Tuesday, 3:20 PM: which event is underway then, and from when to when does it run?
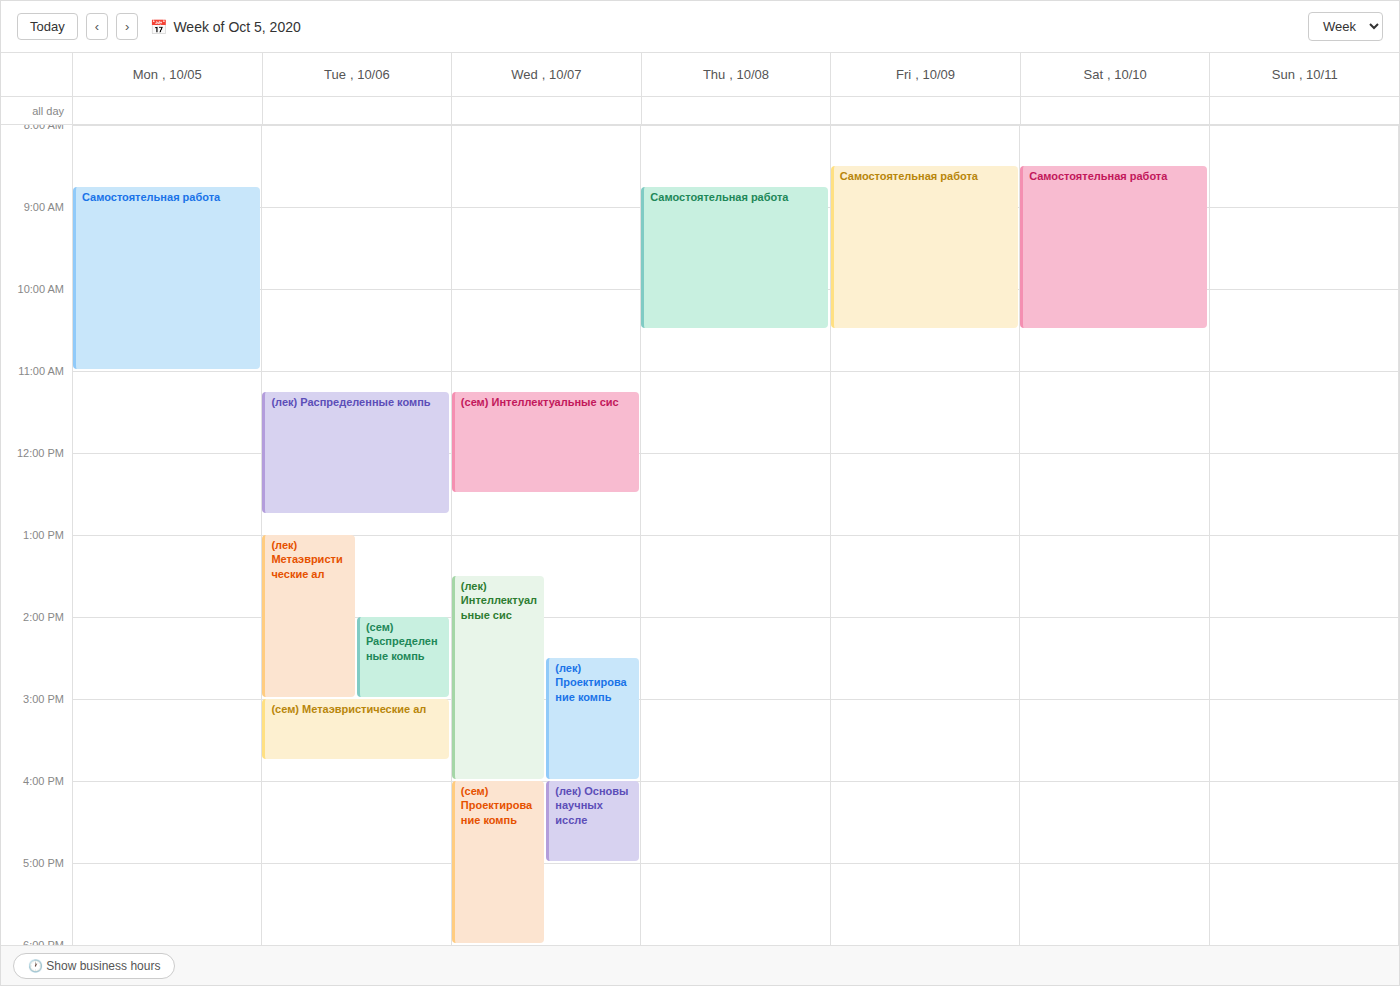
"(сем) Метаэвристические ал", 3:00 PM to 3:45 PM